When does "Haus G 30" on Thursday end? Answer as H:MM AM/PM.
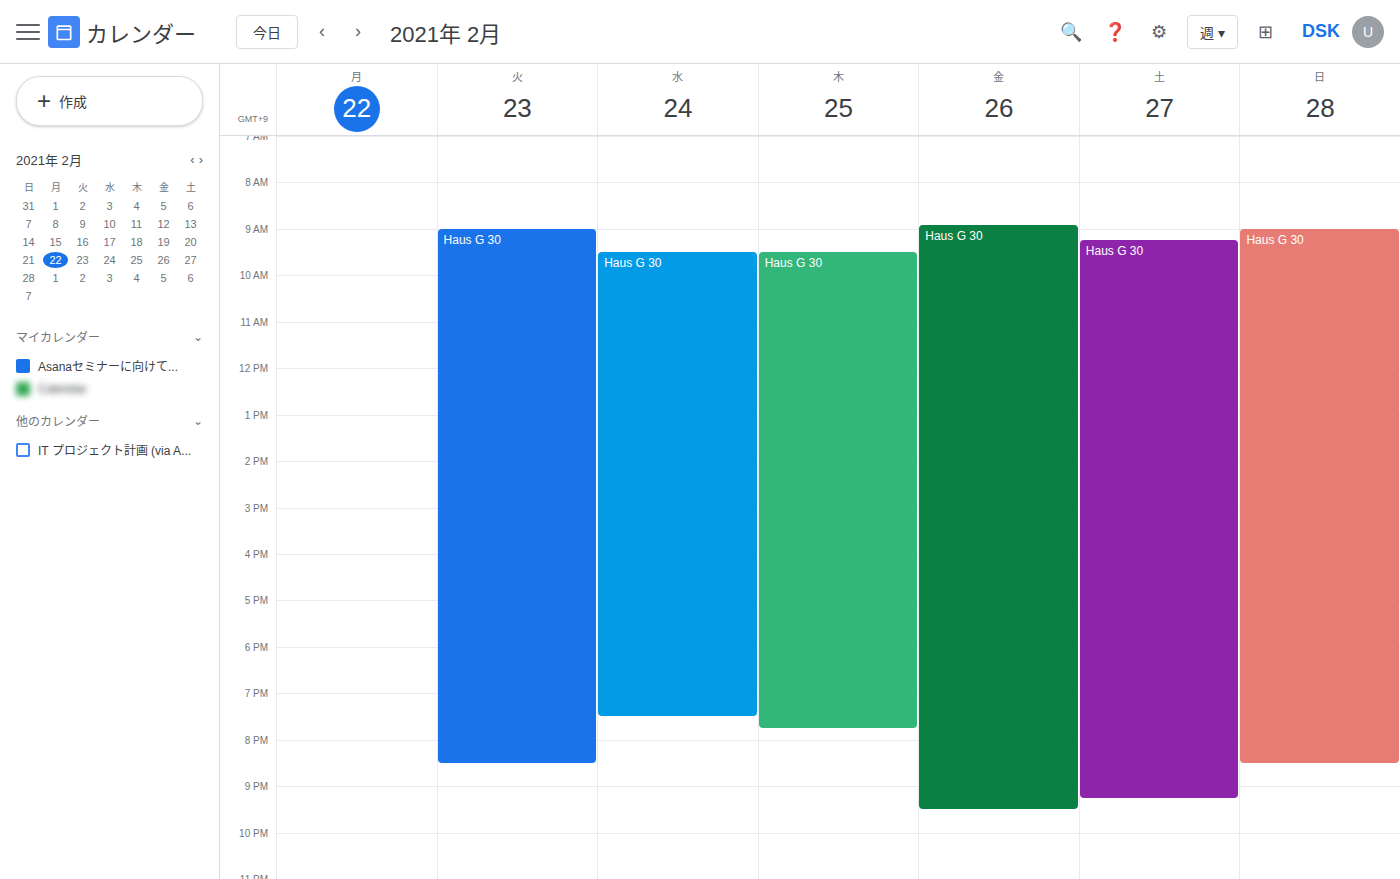
7:45 PM